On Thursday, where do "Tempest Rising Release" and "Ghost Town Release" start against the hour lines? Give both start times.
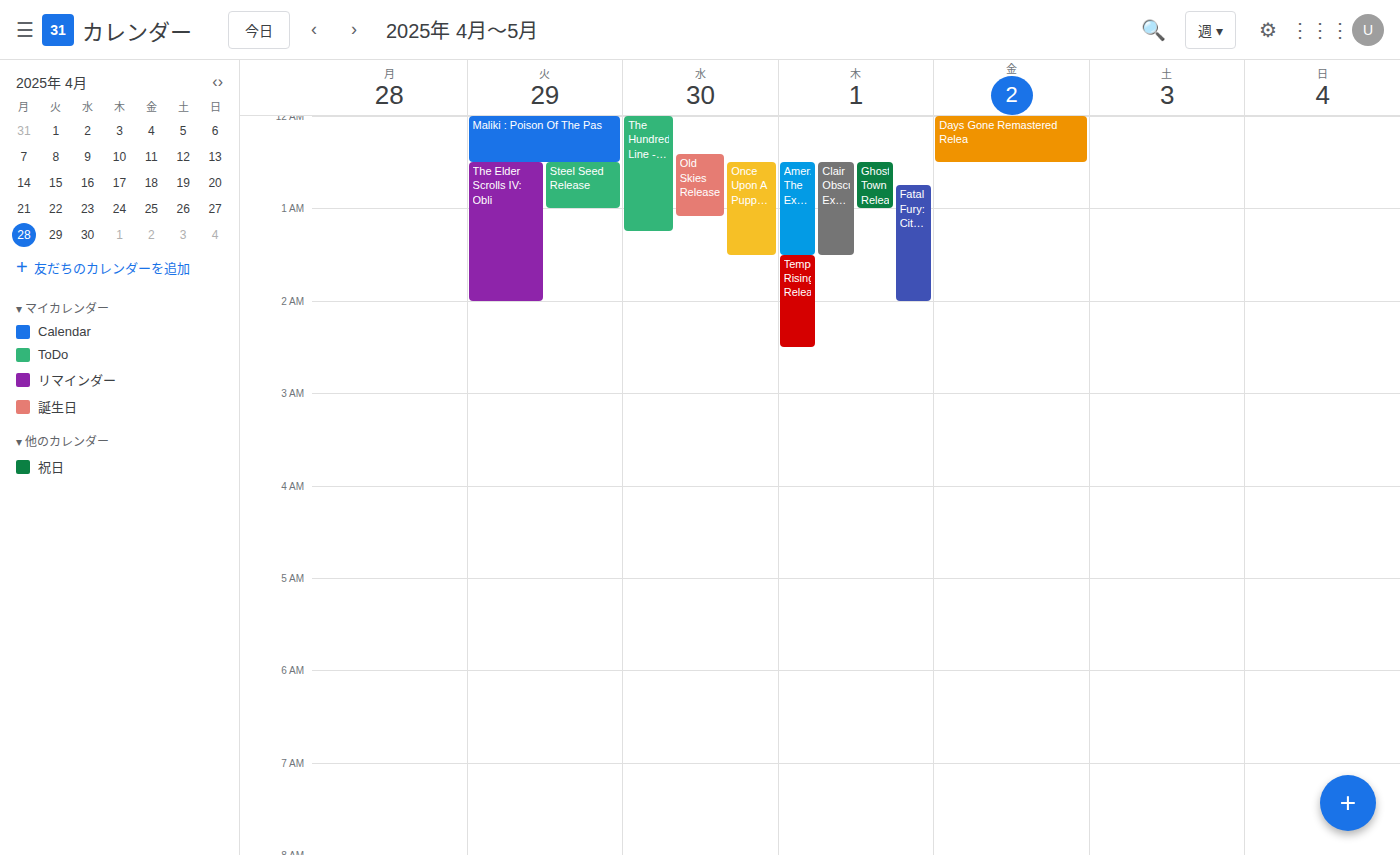
"Tempest Rising Release": 1:30 AM, halfway between the 1 AM and 2 AM lines. "Ghost Town Release": 12:30 AM, halfway between the 12 AM and 1 AM lines.